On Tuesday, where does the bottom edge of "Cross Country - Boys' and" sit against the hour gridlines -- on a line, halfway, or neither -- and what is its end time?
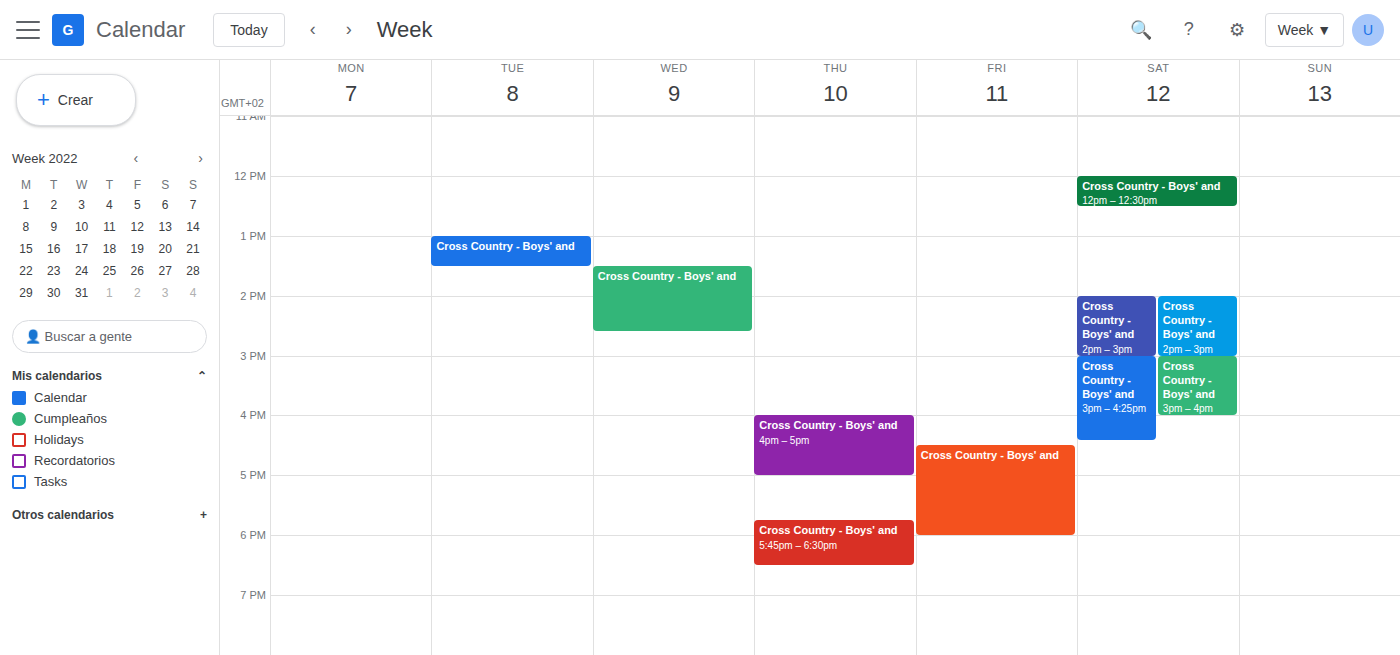
13:30 -- halfway between the 13:00 and 14:00 lines.